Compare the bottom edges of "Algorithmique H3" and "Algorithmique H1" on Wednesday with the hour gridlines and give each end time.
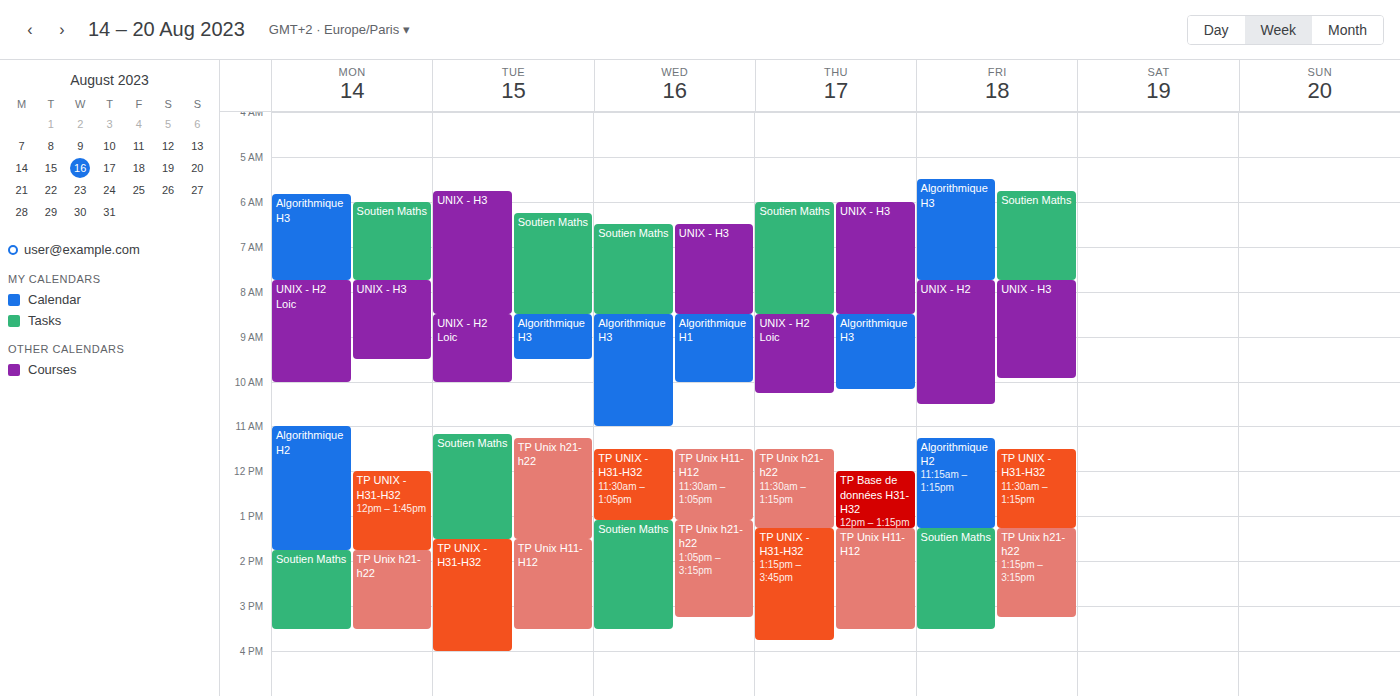
"Algorithmique H3": 11:00, exactly on the 11:00 line. "Algorithmique H1": 10:00, exactly on the 10:00 line.